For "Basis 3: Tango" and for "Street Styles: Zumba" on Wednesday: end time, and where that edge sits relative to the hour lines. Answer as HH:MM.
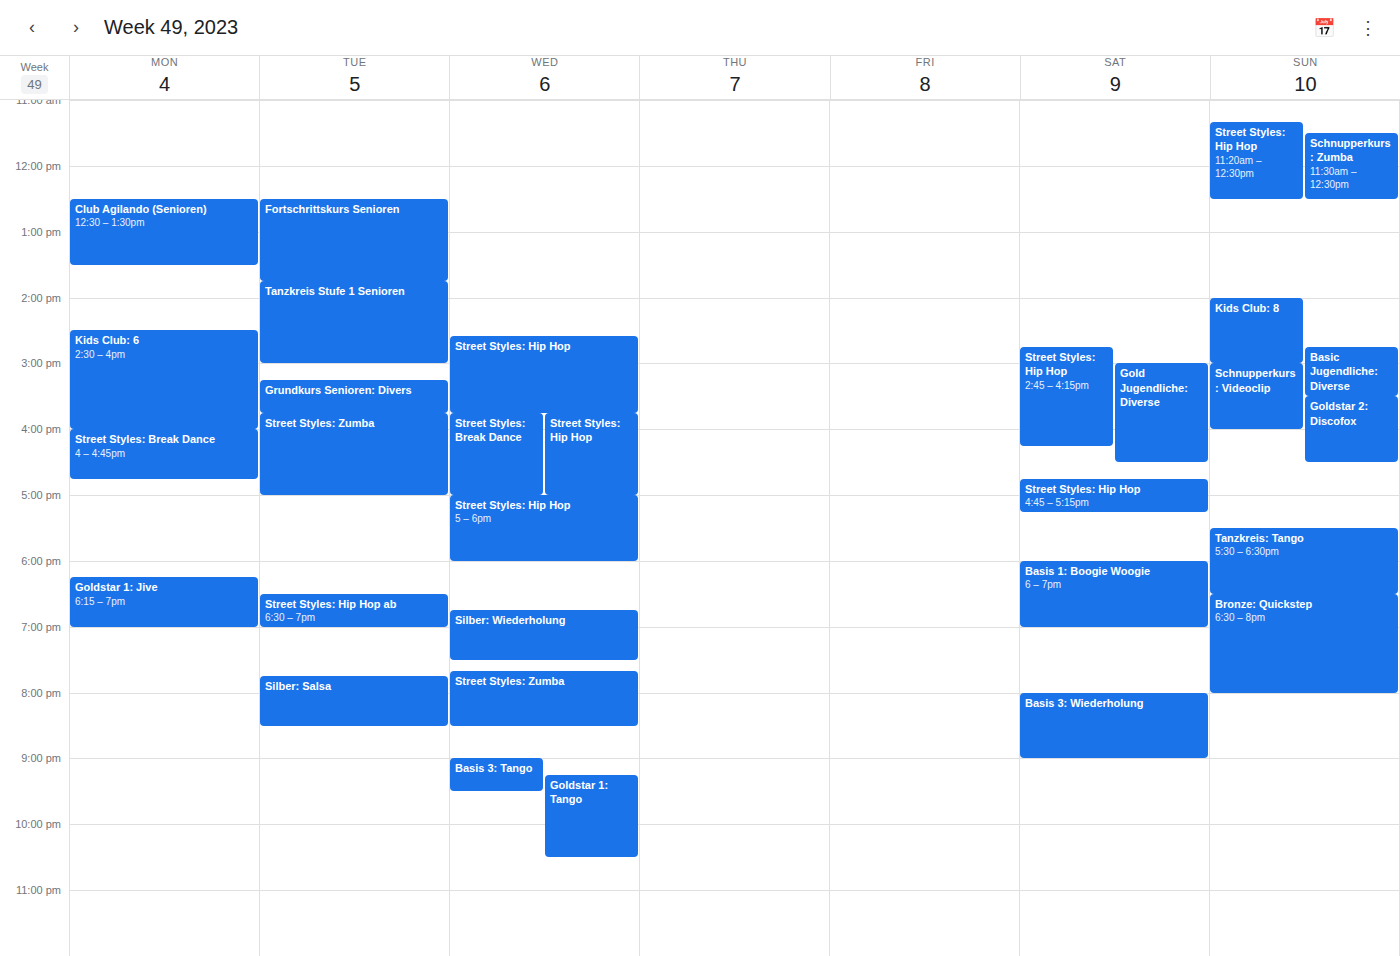
"Basis 3: Tango": 21:30, halfway between the 21:00 and 22:00 lines. "Street Styles: Zumba": 20:30, halfway between the 20:00 and 21:00 lines.